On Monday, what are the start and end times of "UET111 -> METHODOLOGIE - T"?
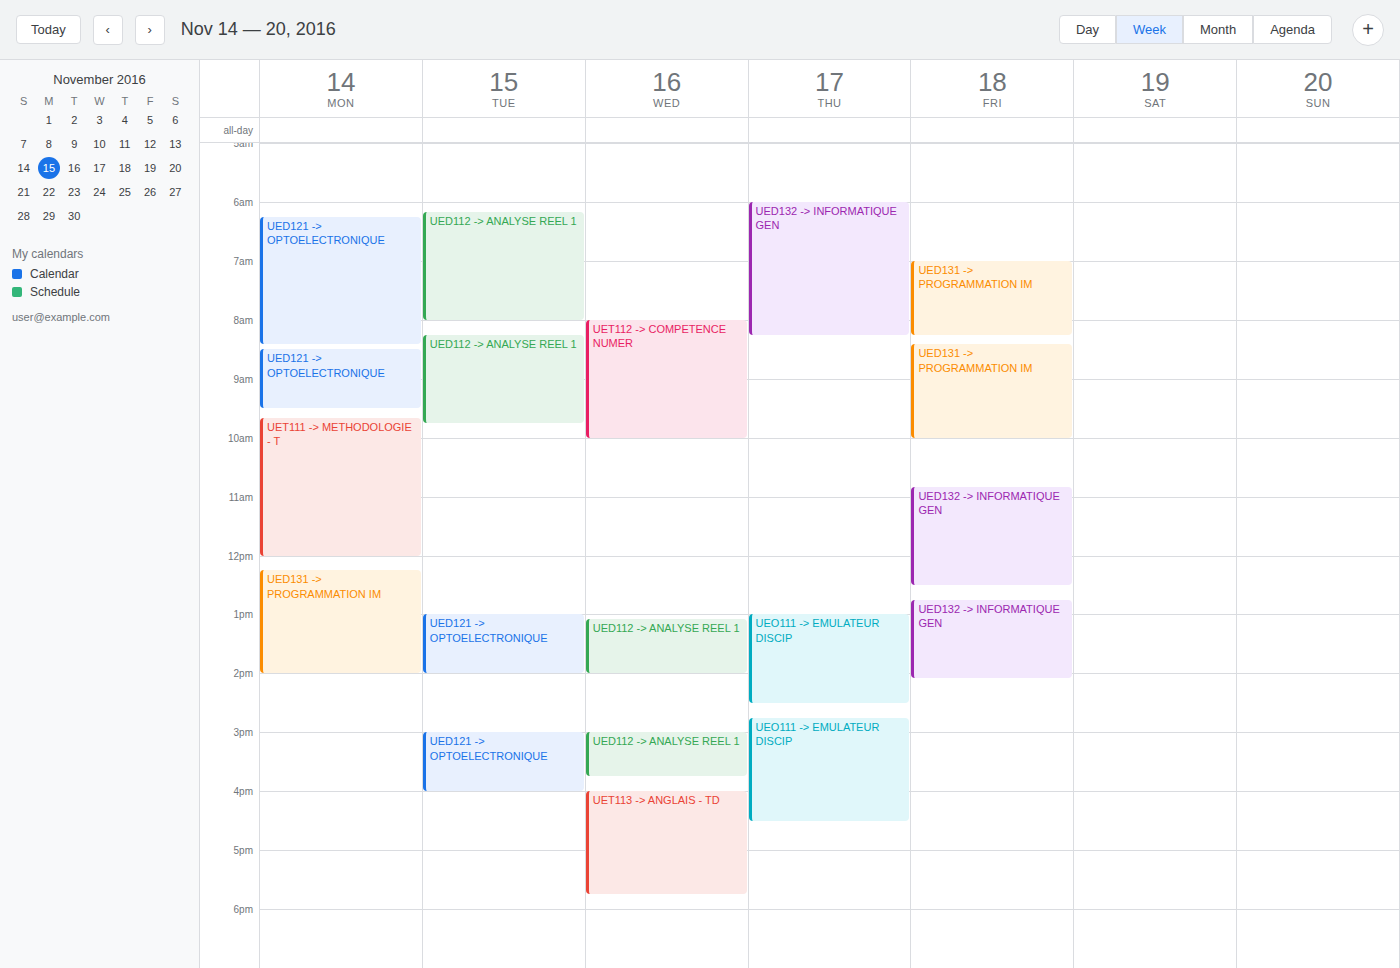
9:40 AM to 12:00 PM